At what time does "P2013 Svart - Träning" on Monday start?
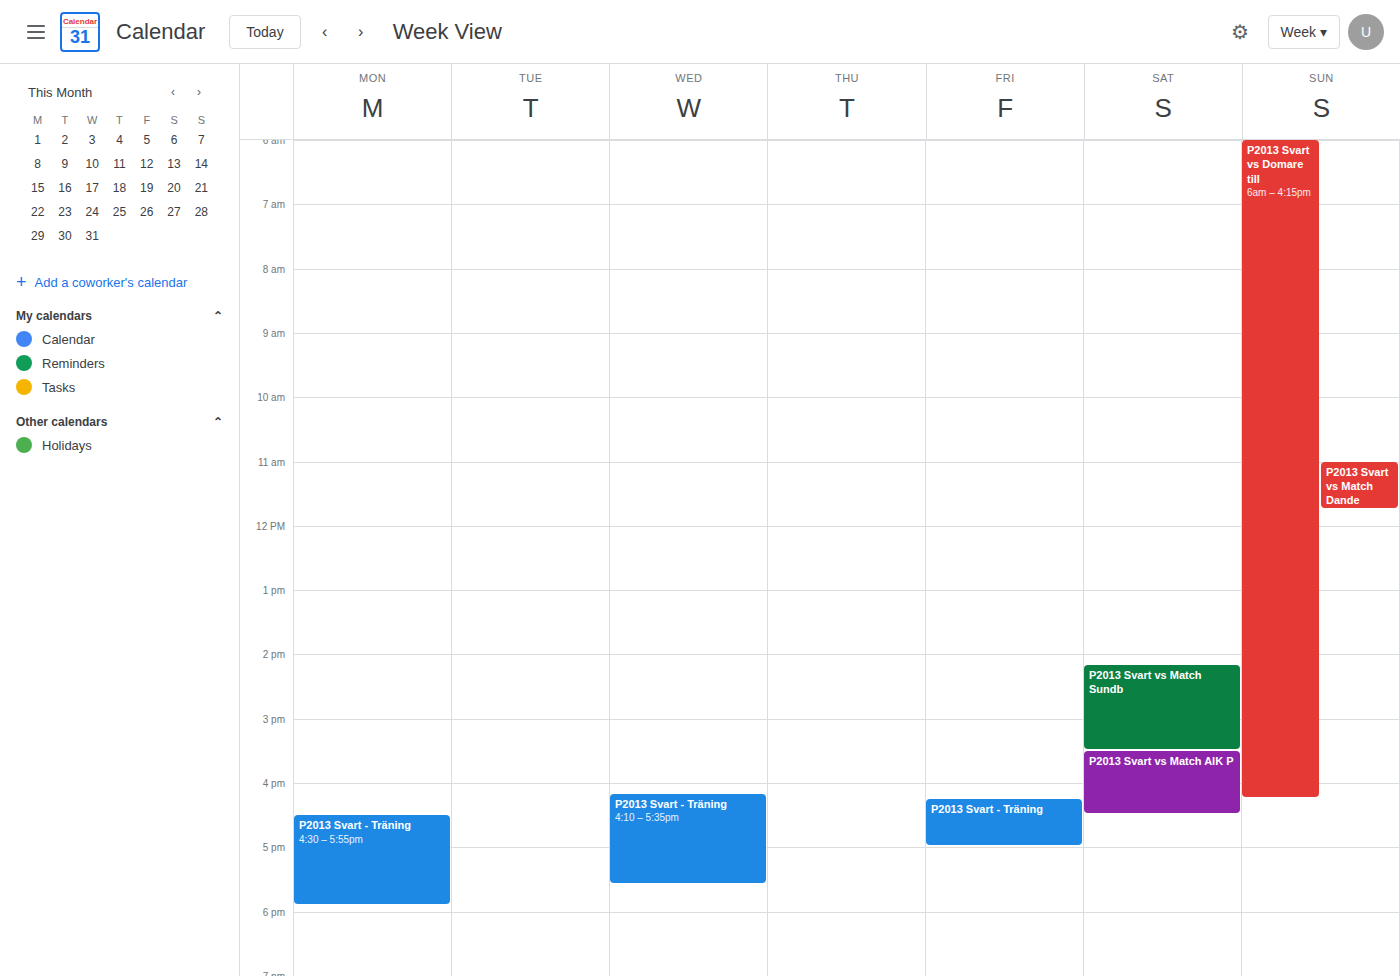
4:30 PM